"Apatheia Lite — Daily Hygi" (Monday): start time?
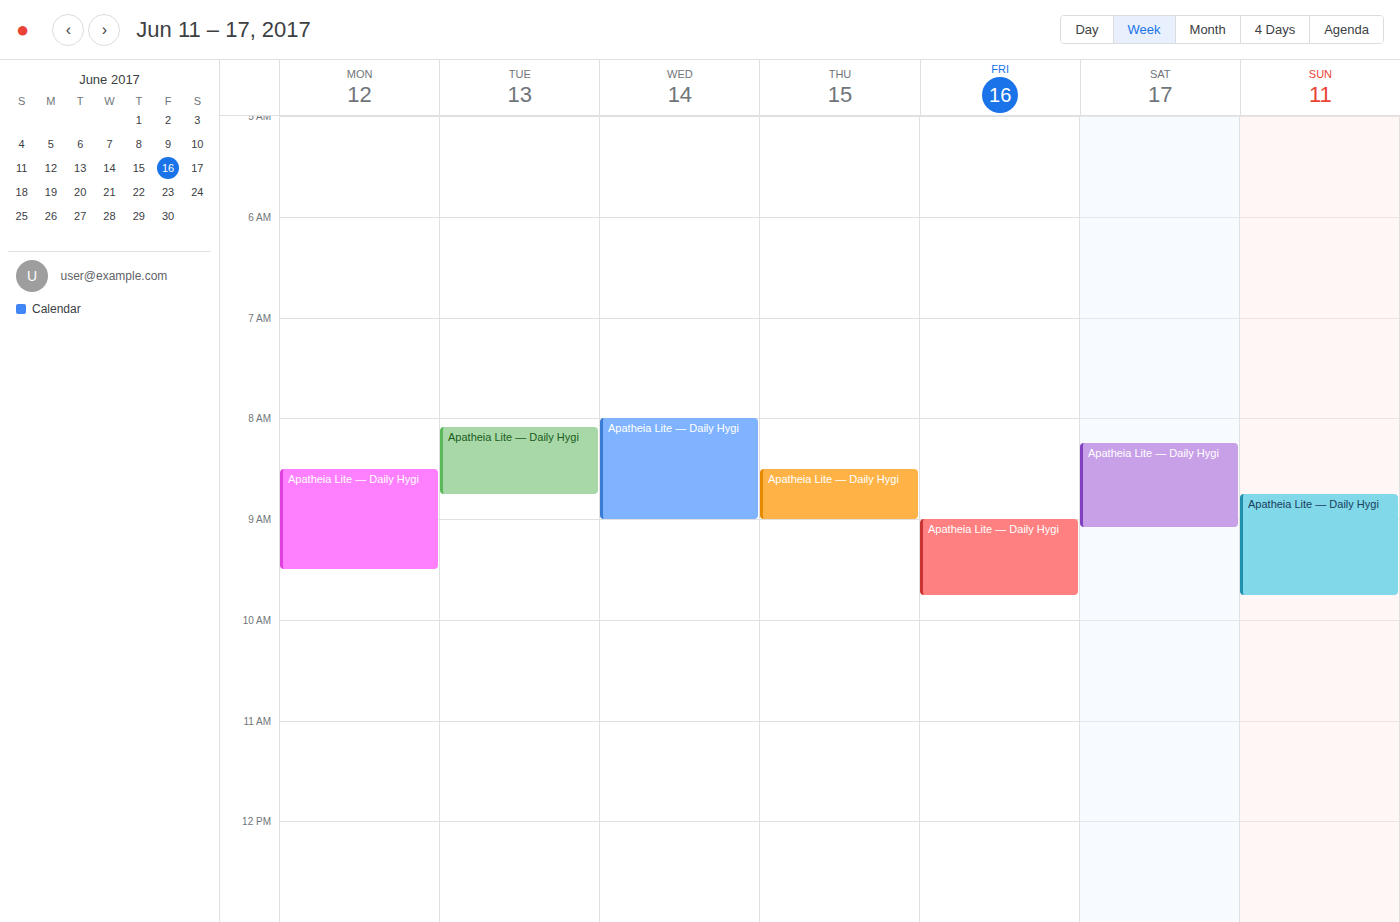
08:30